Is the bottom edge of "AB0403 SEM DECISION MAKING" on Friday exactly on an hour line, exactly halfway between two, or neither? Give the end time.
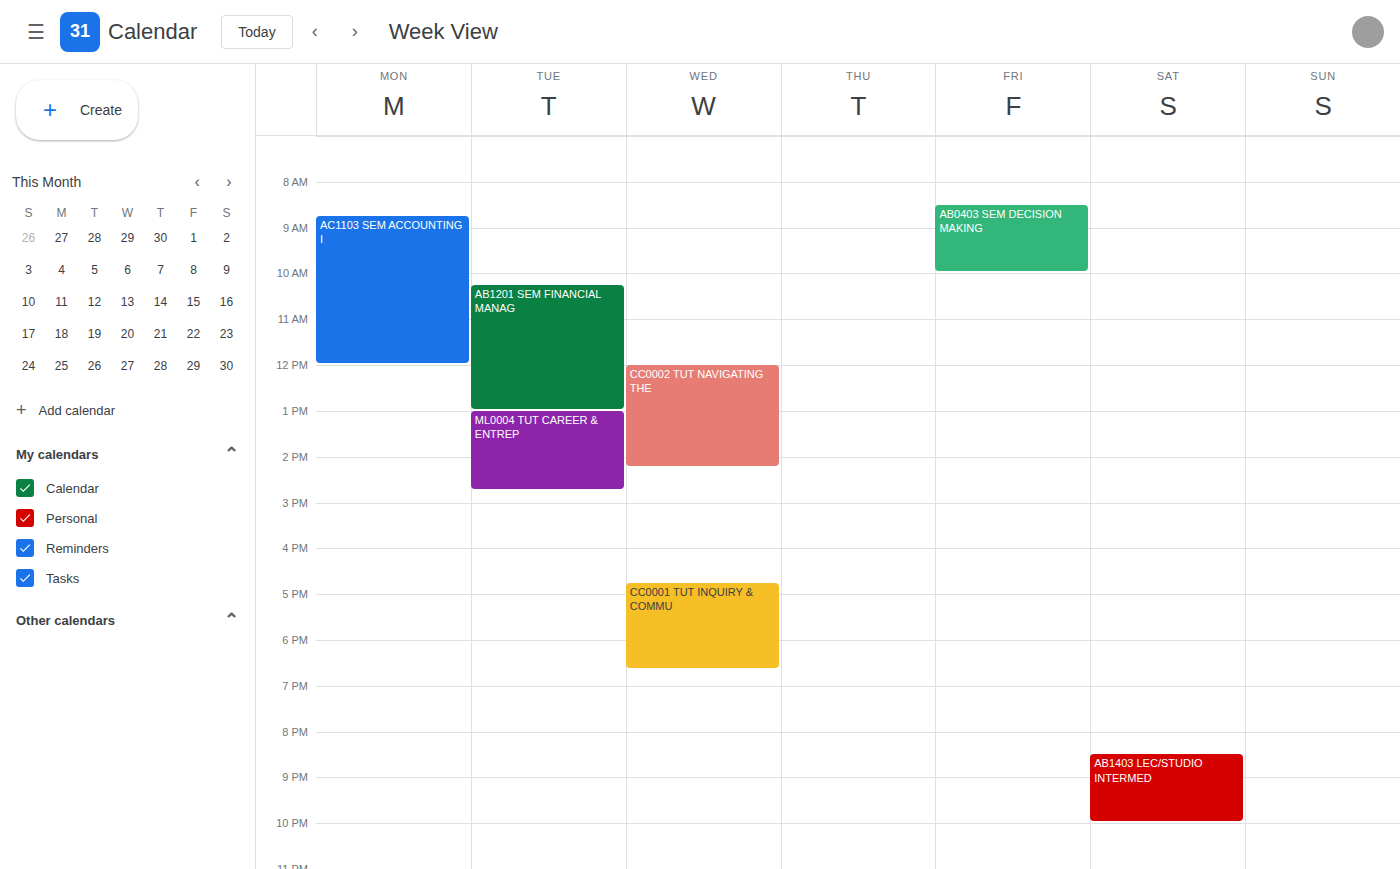
10:00 AM -- exactly on the 10 AM line.